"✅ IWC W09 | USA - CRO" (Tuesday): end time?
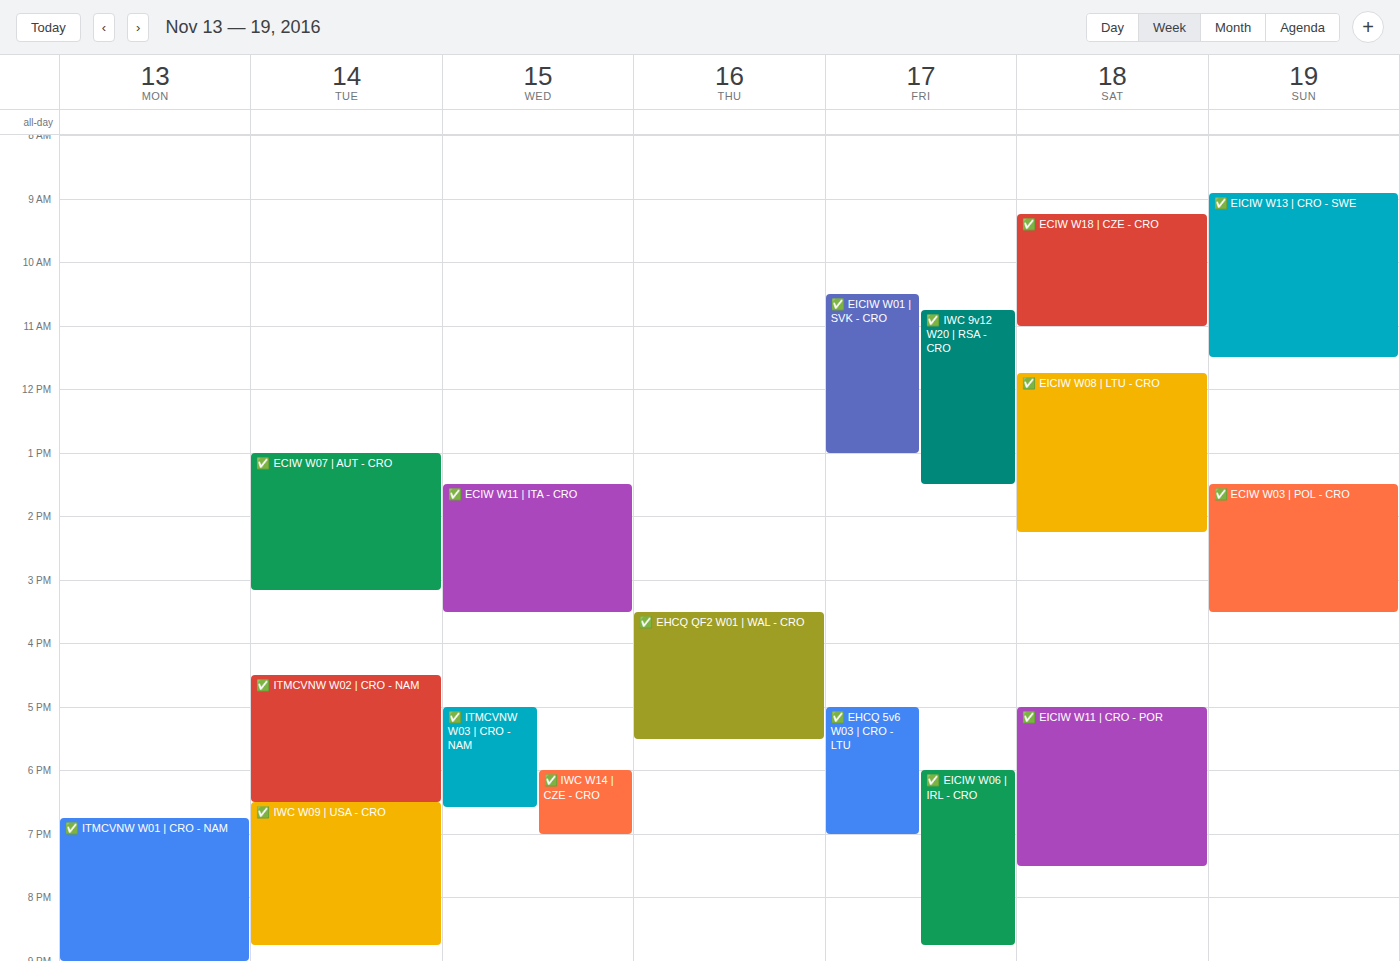
20:45